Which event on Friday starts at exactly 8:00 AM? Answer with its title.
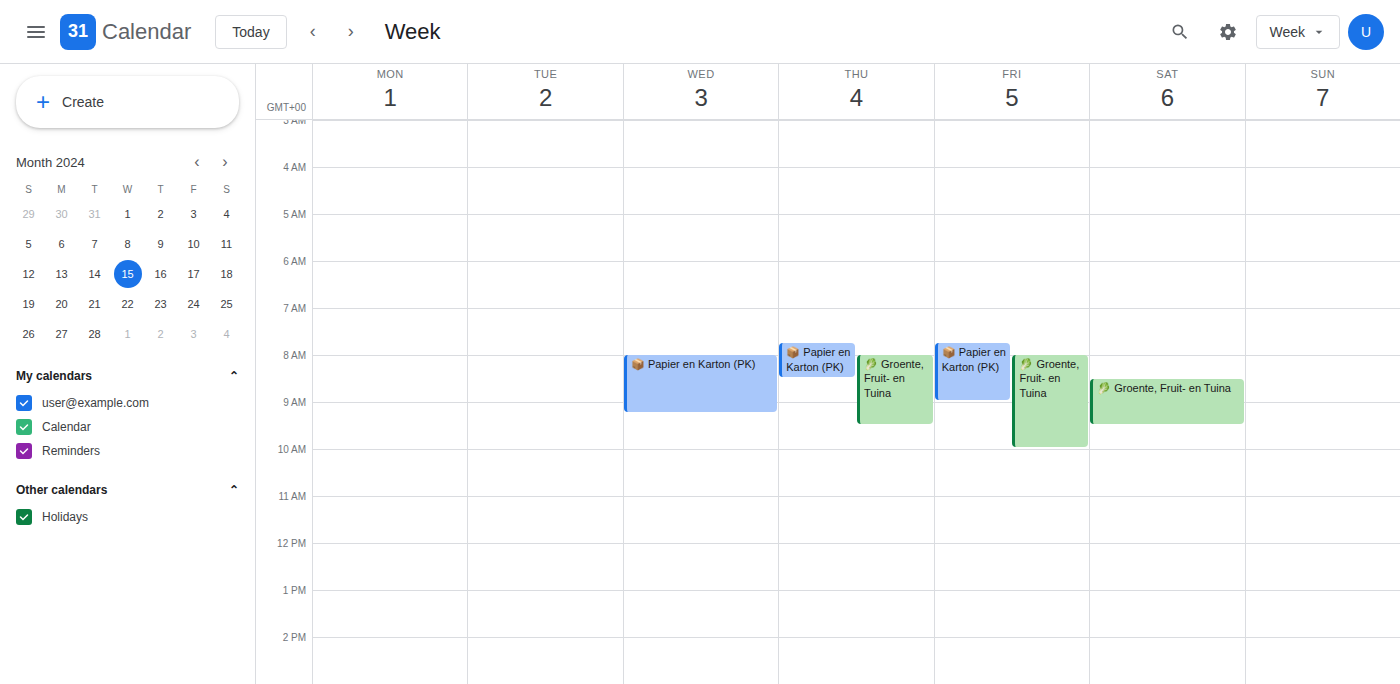
"🥬 Groente, Fruit- en Tuina"